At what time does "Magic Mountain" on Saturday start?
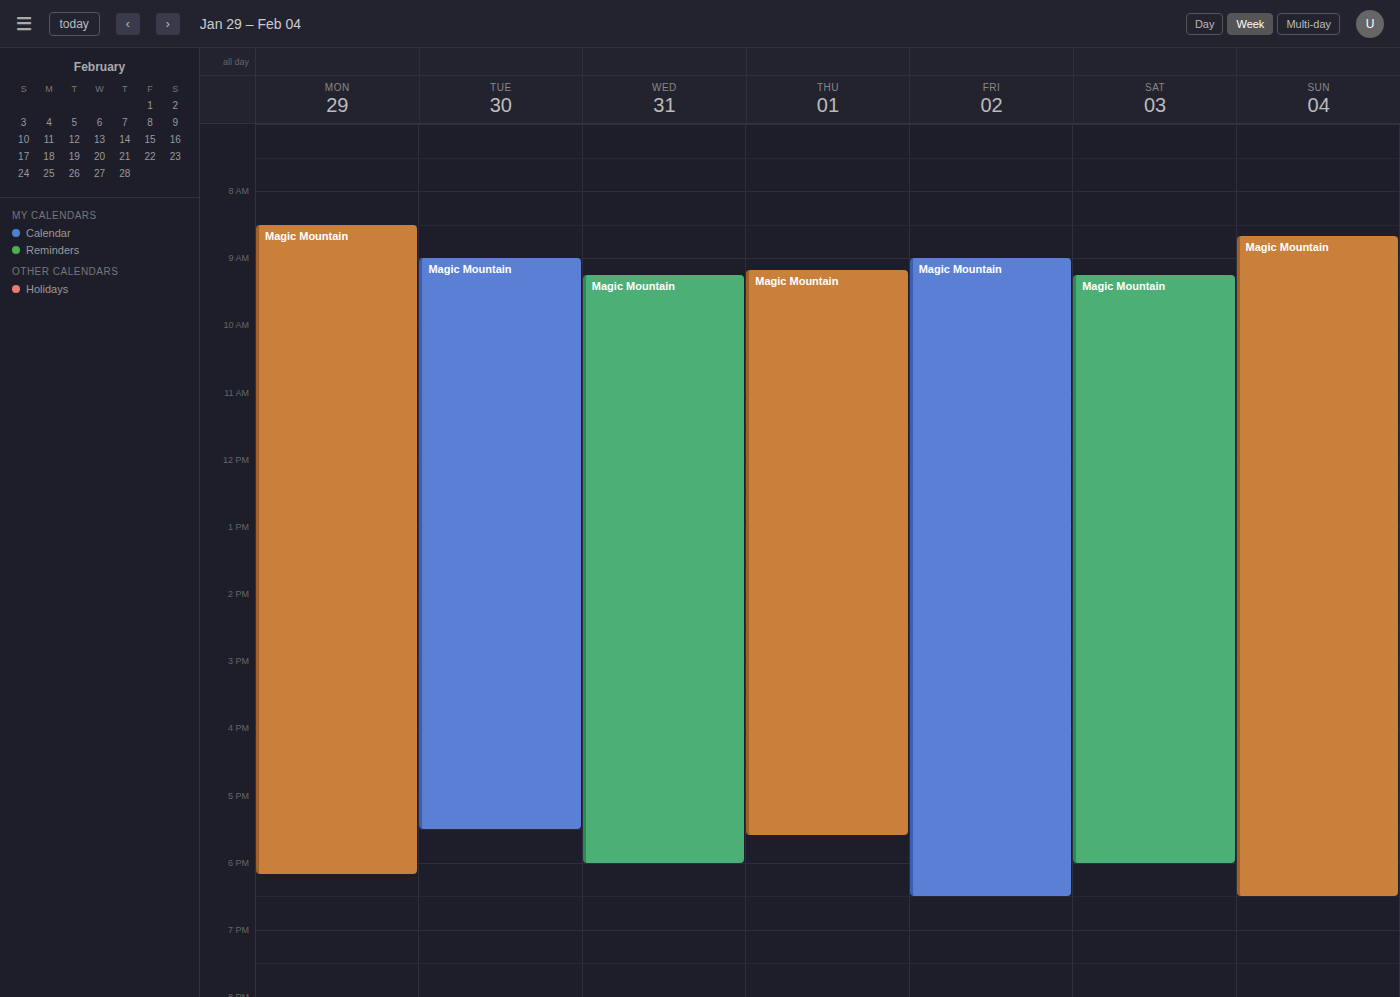
9:15 AM